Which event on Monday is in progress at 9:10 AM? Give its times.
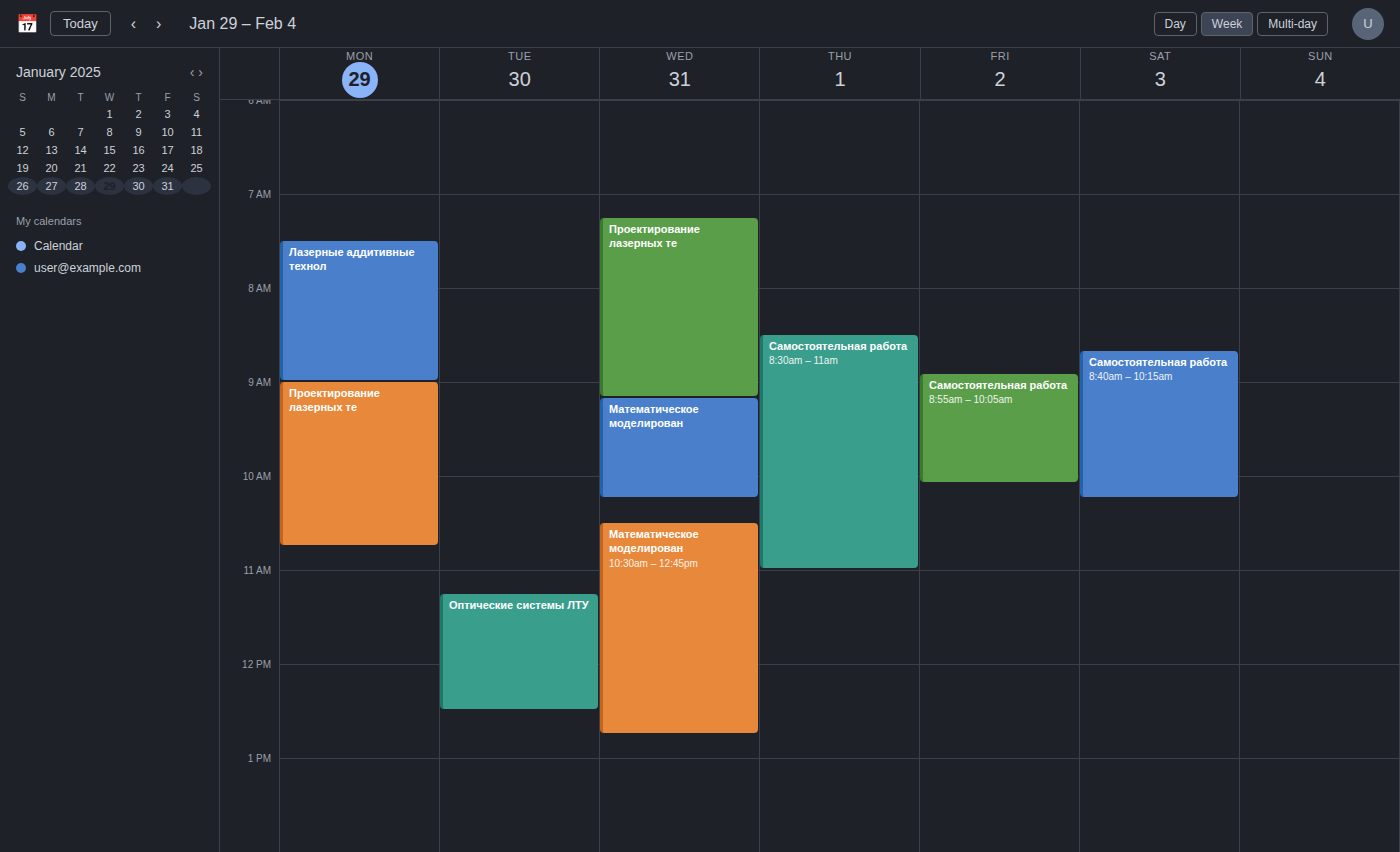
"Проектирование лазерных те", 9:00 AM to 10:45 AM